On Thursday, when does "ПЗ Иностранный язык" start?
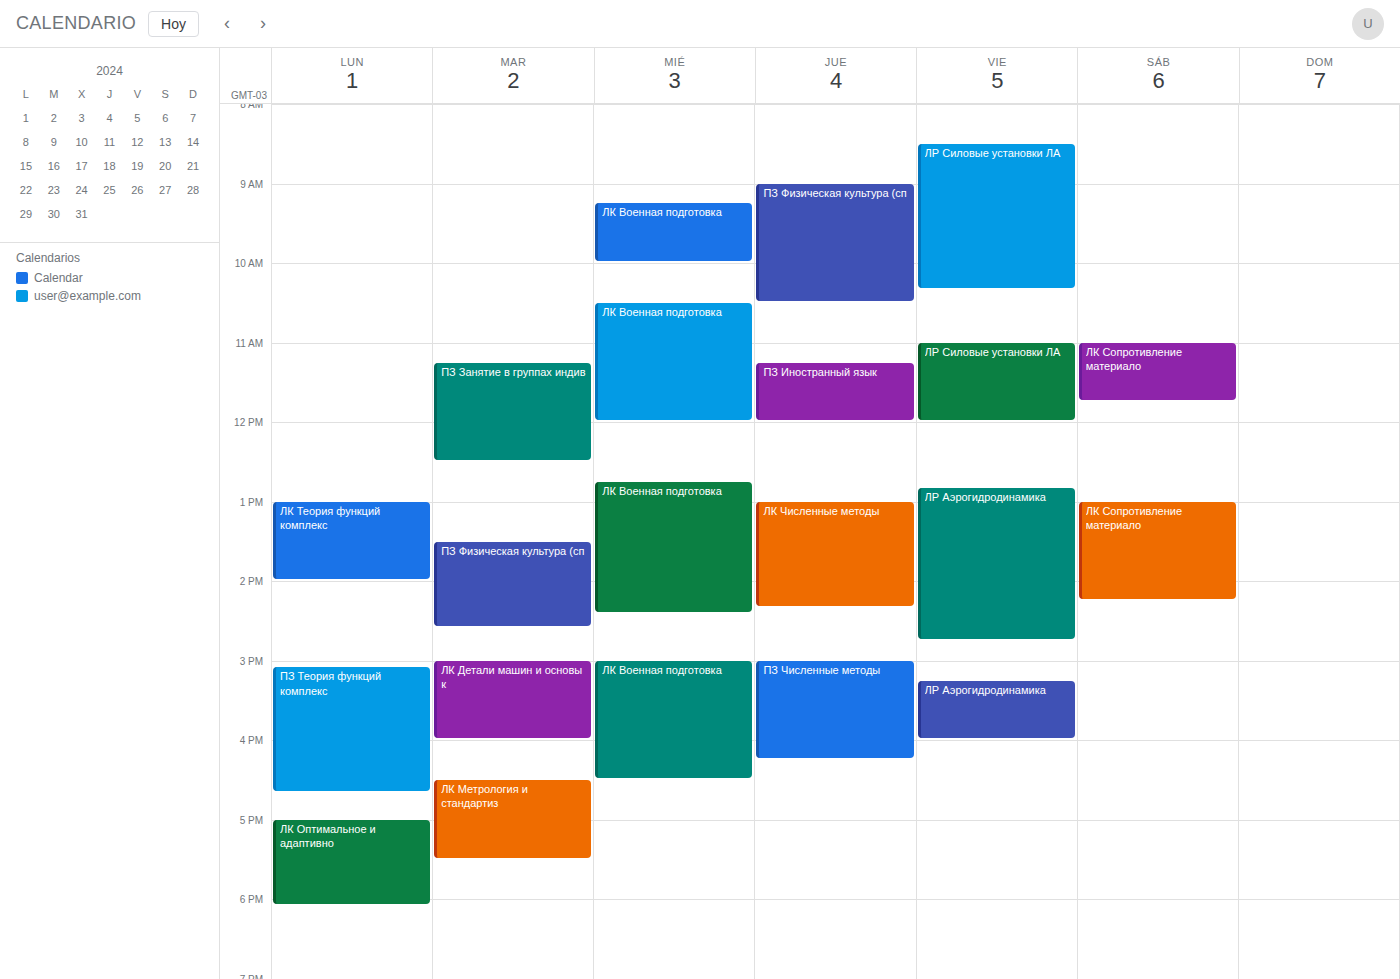
11:15 AM